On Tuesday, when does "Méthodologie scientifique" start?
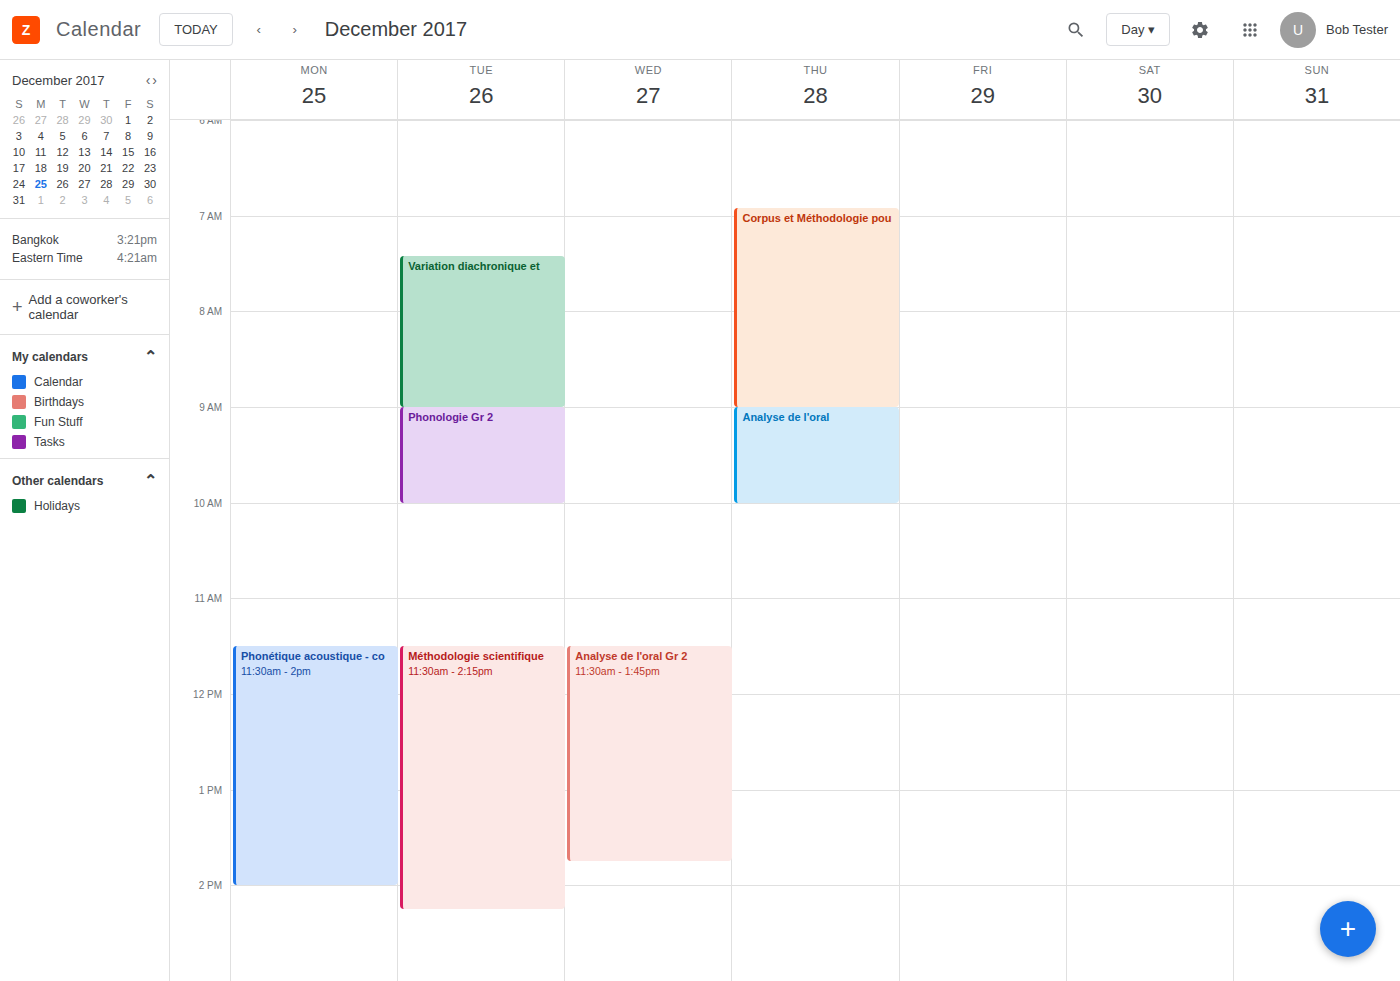
11:30 AM